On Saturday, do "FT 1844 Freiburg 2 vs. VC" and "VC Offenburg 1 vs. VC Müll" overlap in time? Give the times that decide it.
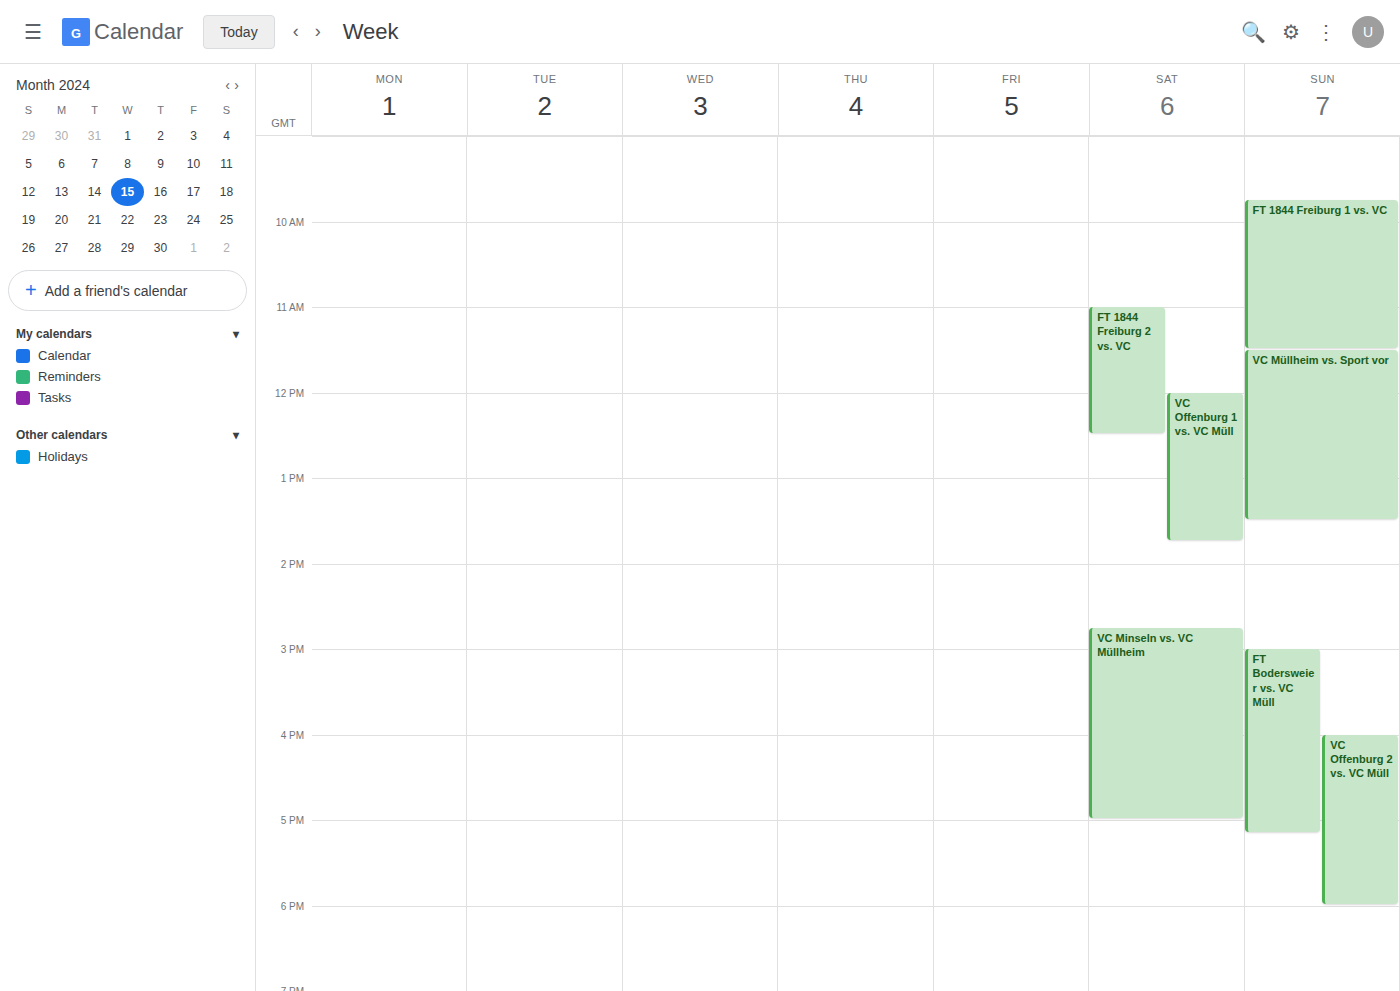
"VC Offenburg 1 vs. VC Müll" starts at 12:00 PM, before "FT 1844 Freiburg 2 vs. VC" ends at 12:30 PM -- they overlap.